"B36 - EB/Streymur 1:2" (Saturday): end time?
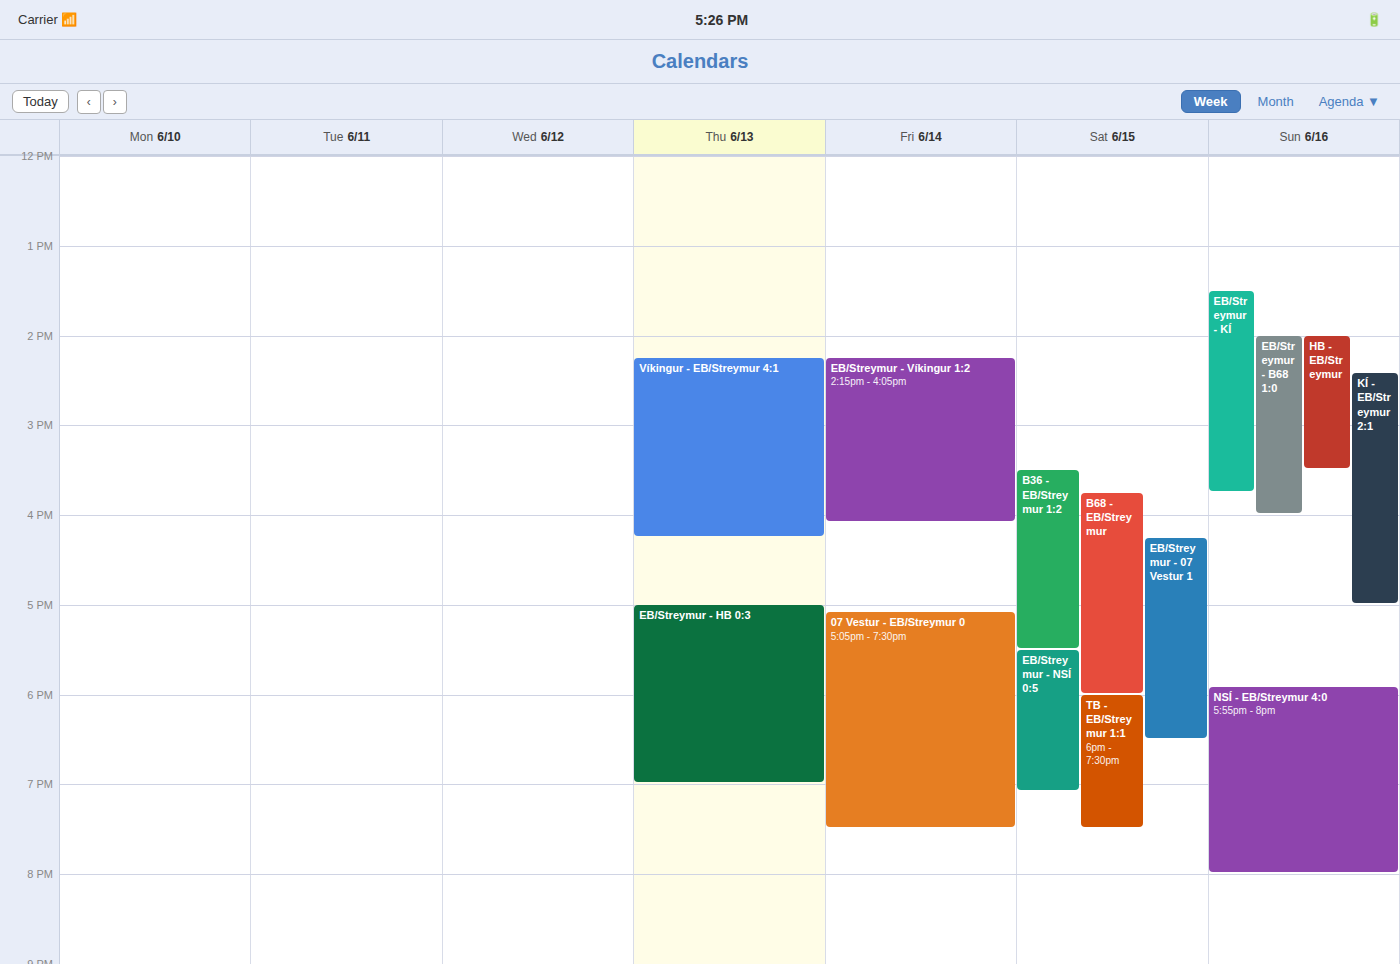
5:30 PM